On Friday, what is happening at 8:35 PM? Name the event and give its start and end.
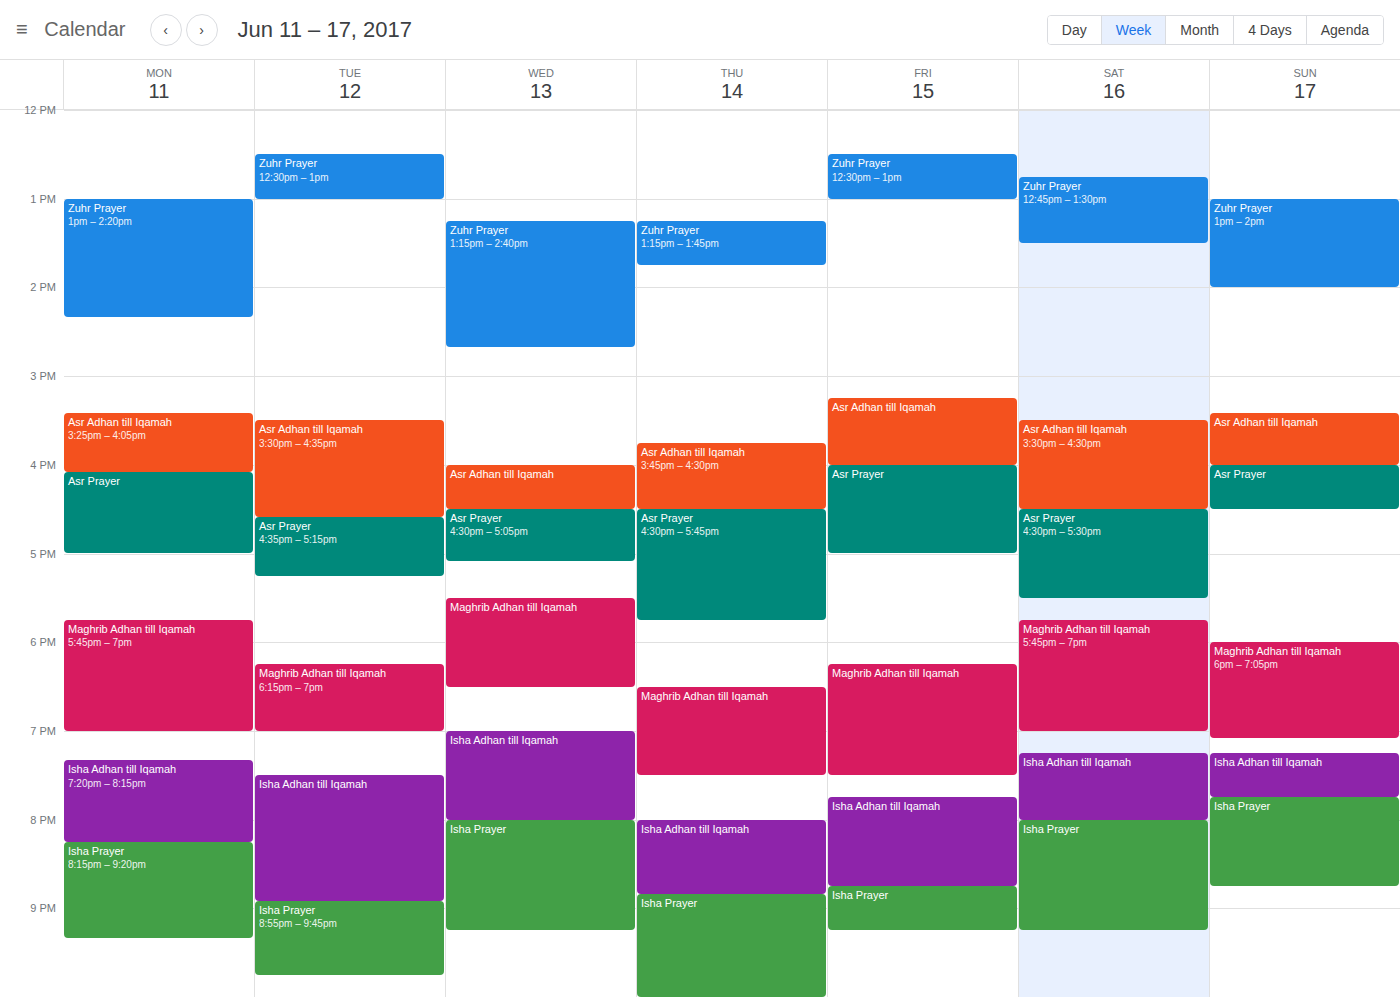
"Isha Adhan till Iqamah", 7:45 PM to 8:45 PM